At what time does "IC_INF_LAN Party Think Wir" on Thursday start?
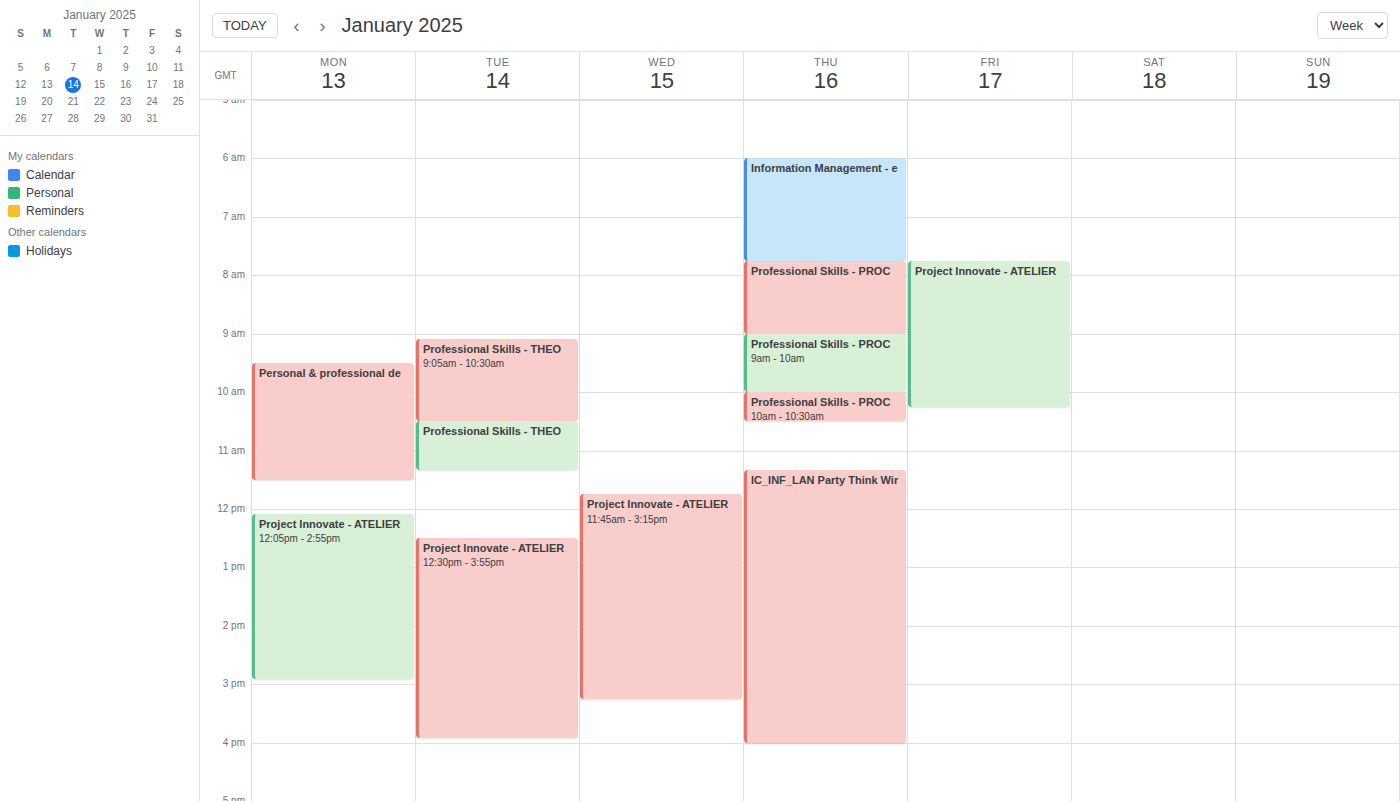
11:20 AM